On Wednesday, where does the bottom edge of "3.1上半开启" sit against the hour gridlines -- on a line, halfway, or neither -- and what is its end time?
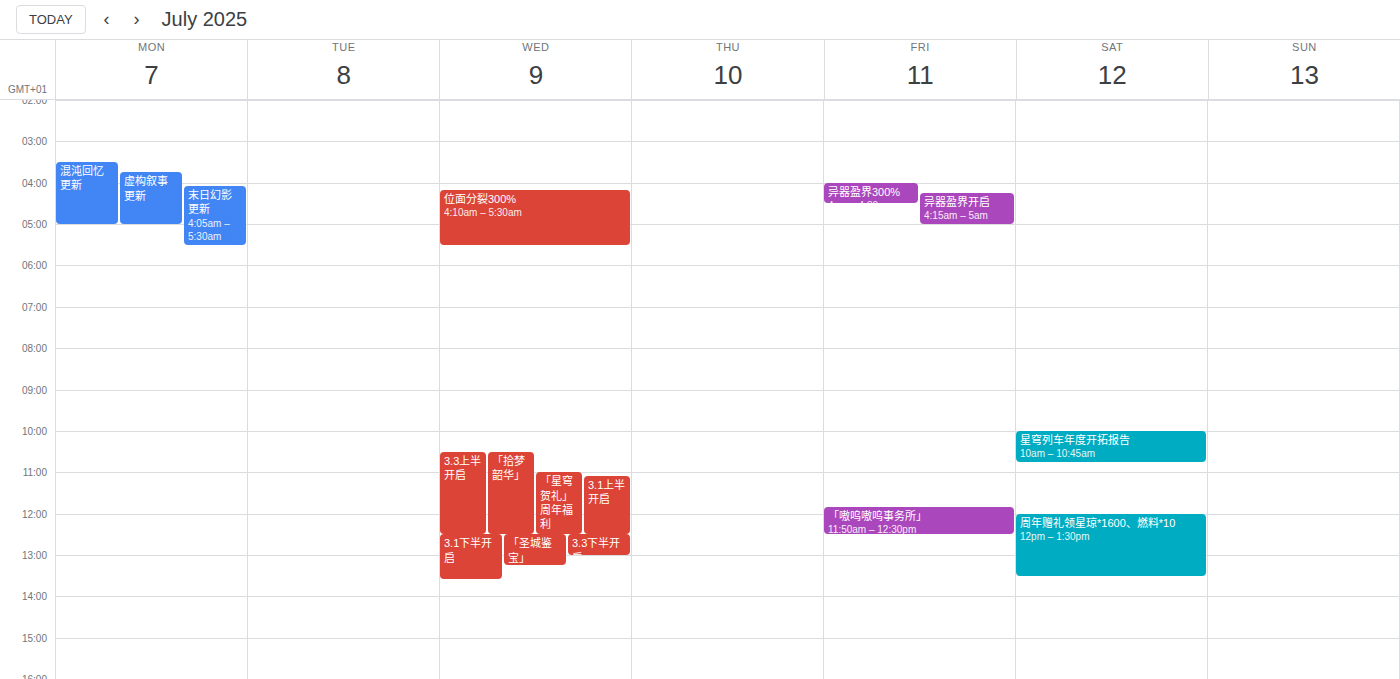
12:30 PM -- halfway between the 12 PM and 1 PM lines.